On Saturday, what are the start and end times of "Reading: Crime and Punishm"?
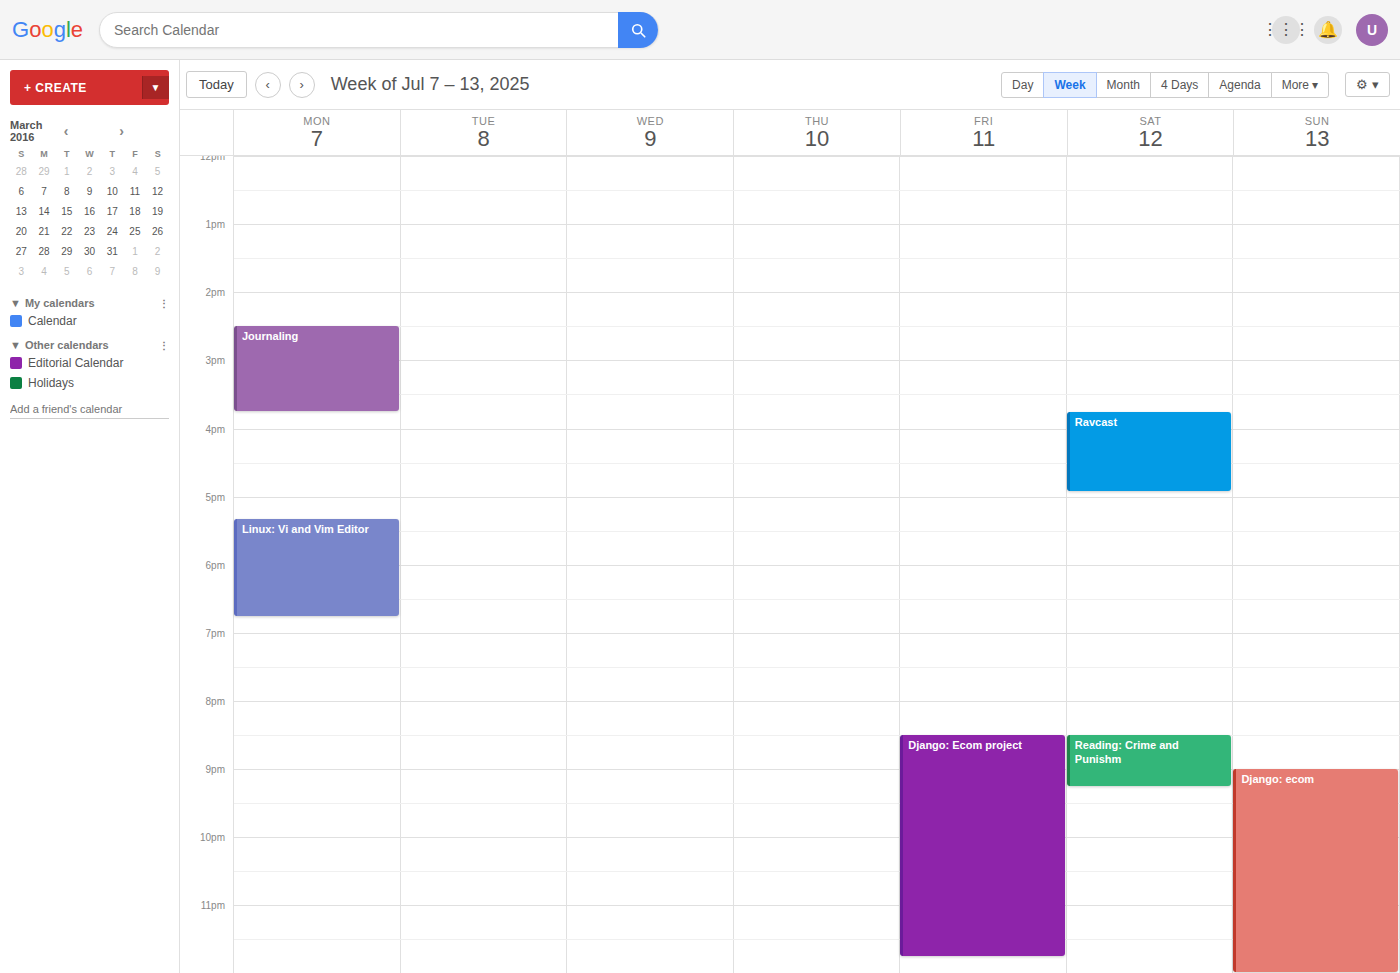
8:30 PM to 9:15 PM